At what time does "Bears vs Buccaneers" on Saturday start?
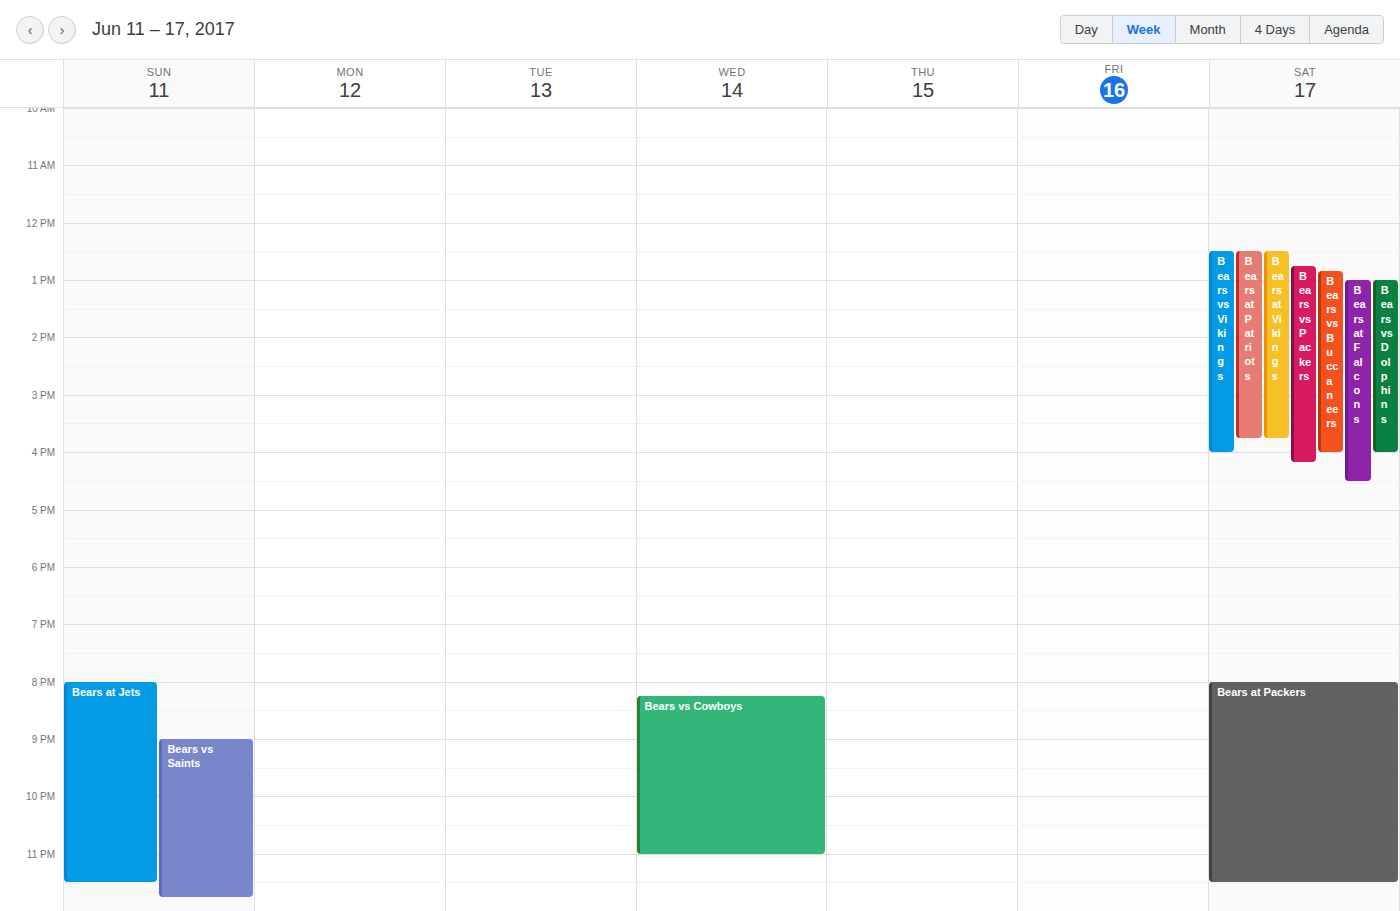
12:50